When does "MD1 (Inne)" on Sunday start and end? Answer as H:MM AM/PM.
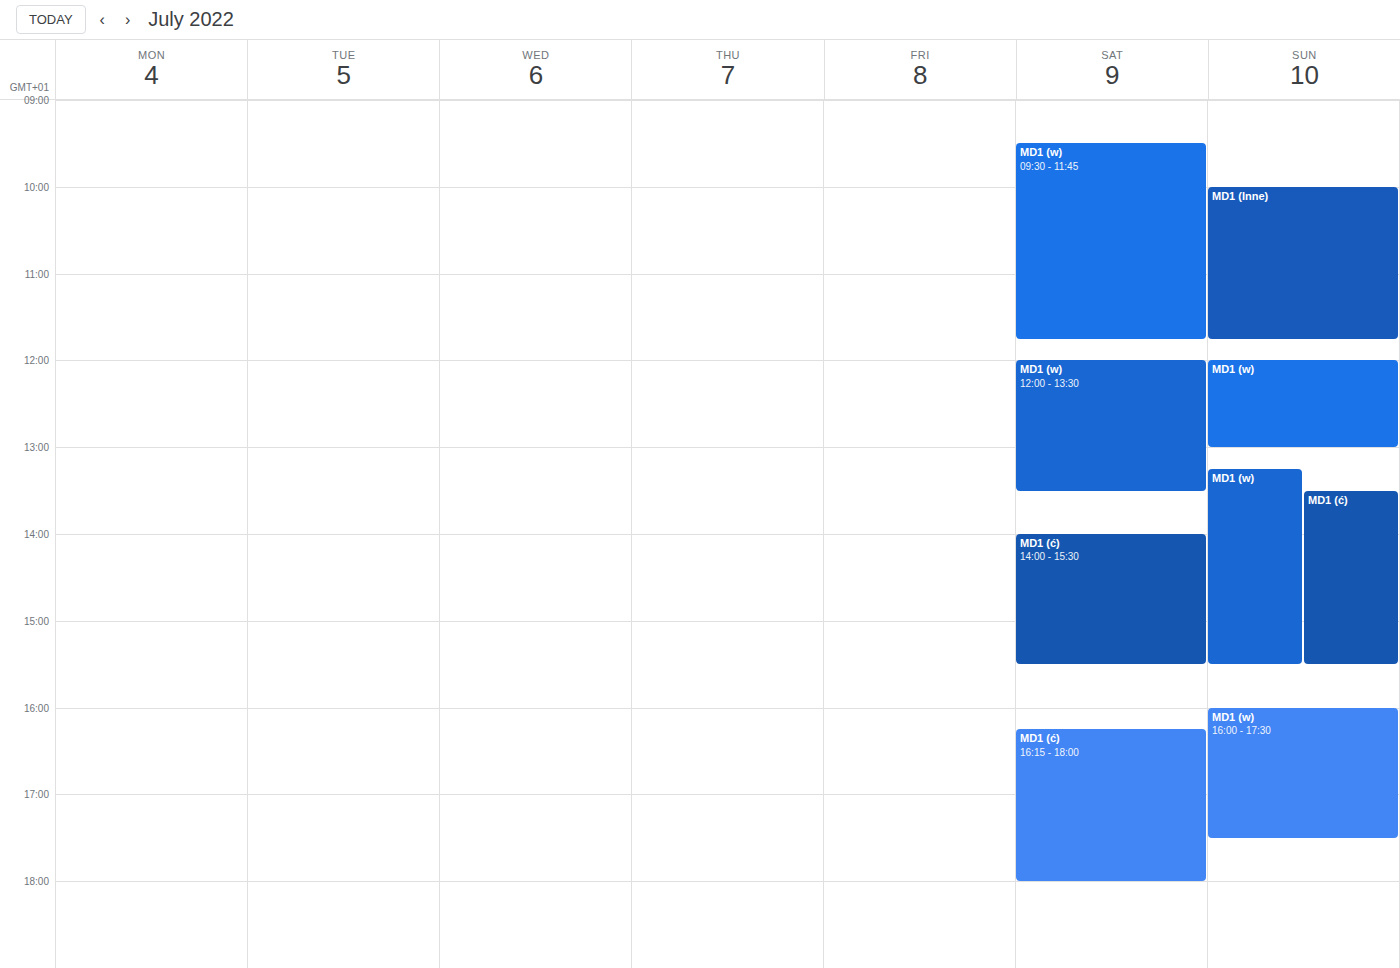
10:00 AM to 11:45 AM